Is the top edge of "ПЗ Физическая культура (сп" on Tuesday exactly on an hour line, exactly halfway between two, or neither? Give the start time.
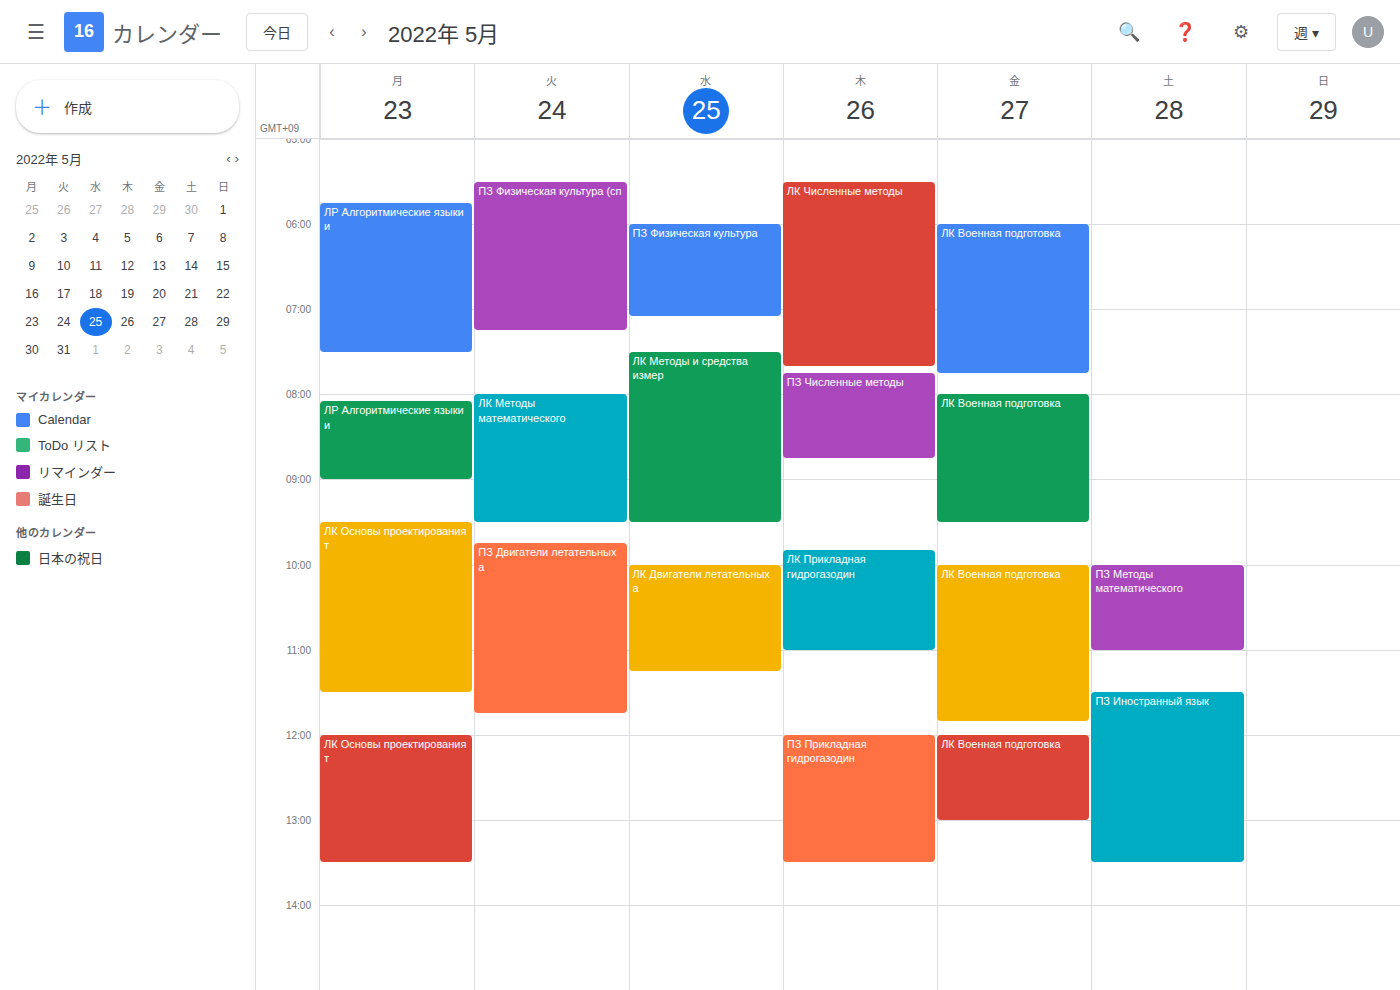
05:30 -- halfway between the 05:00 and 06:00 lines.